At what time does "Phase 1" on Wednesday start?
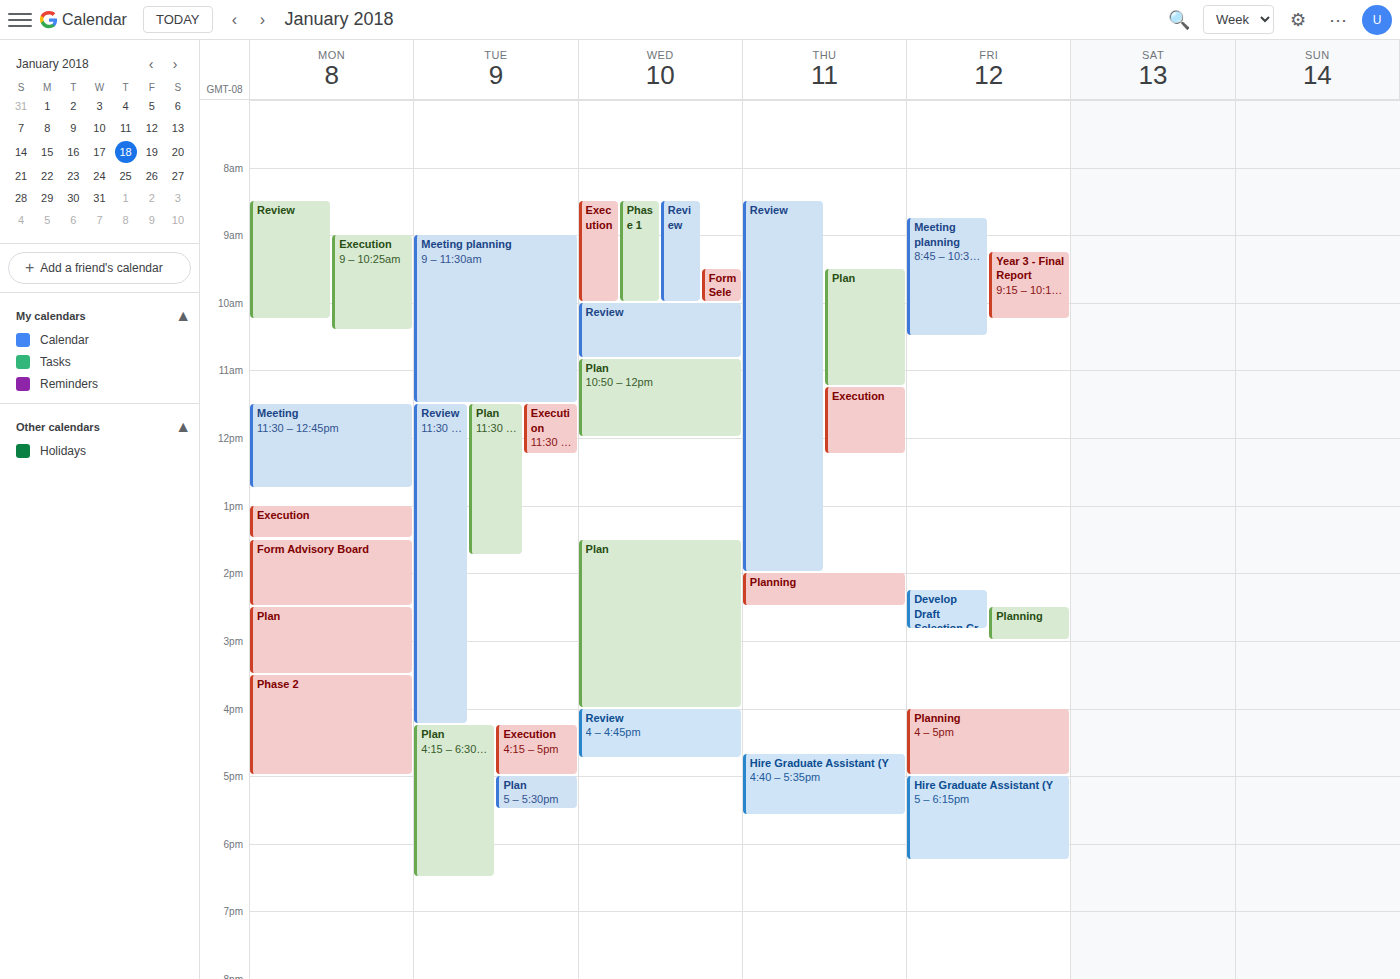
8:30 AM